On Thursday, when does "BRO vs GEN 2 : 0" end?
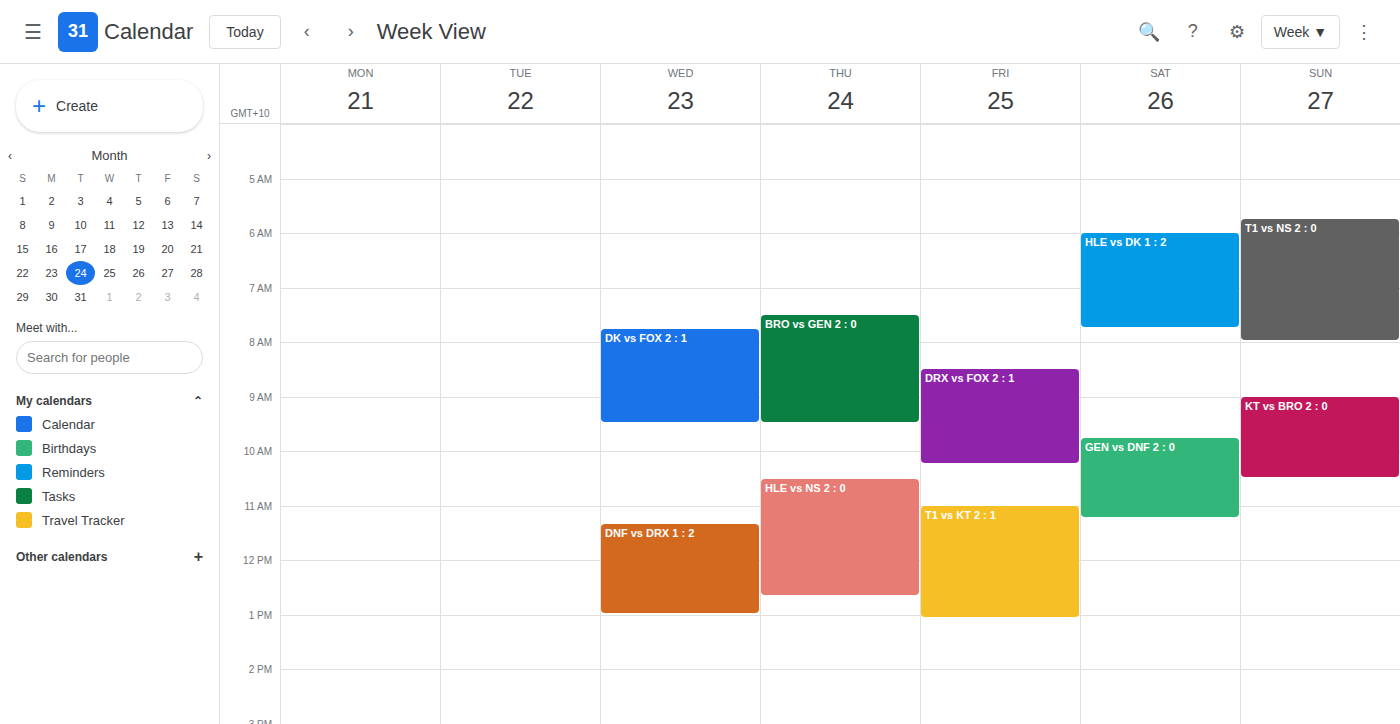
9:30 AM